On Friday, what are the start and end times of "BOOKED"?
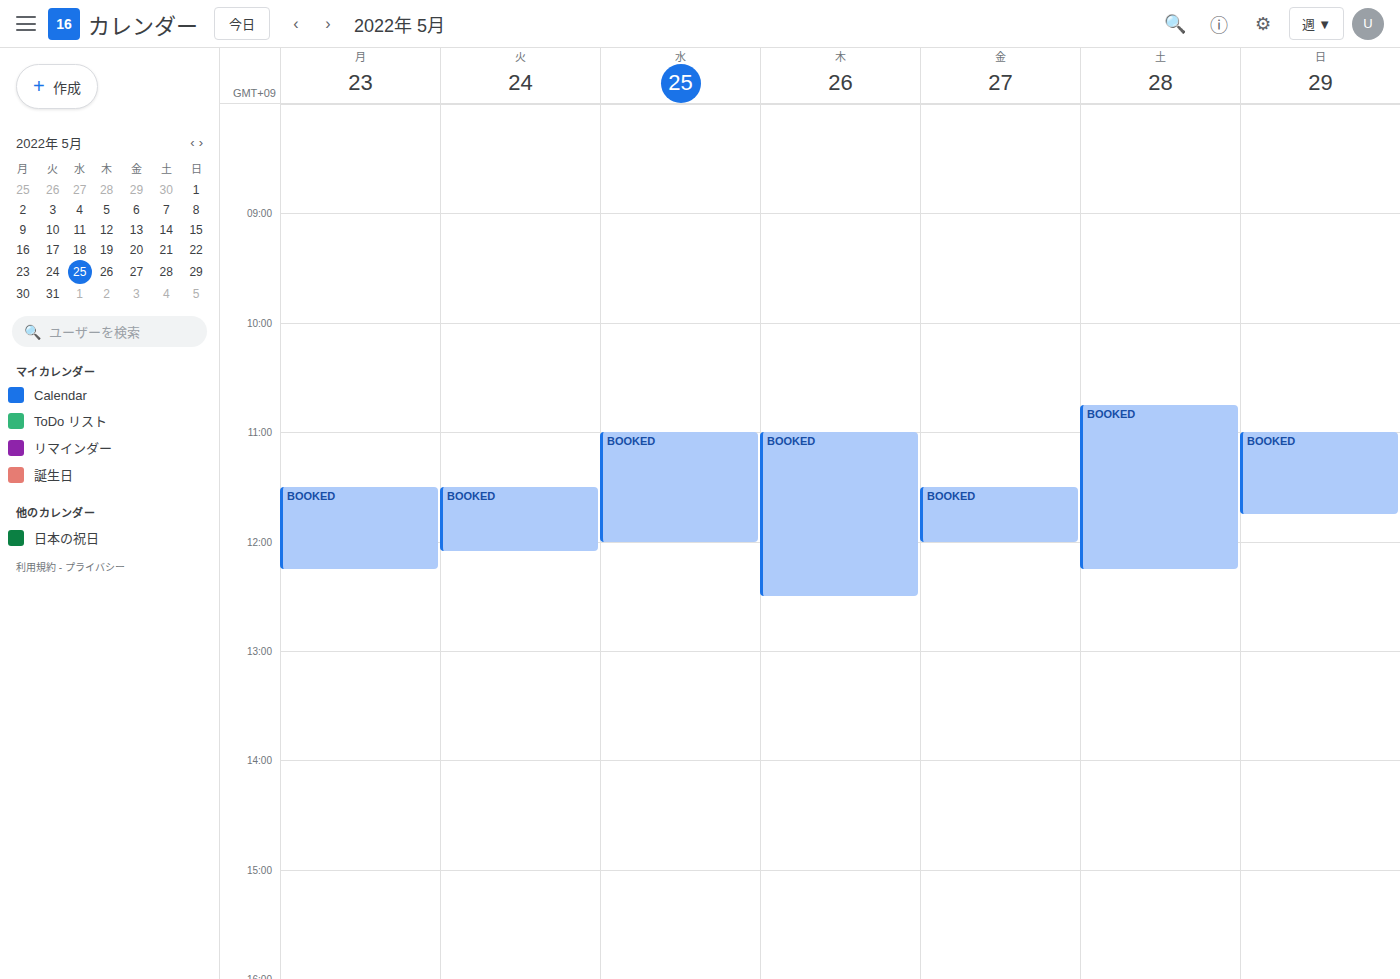
11:30 AM to 12:00 PM